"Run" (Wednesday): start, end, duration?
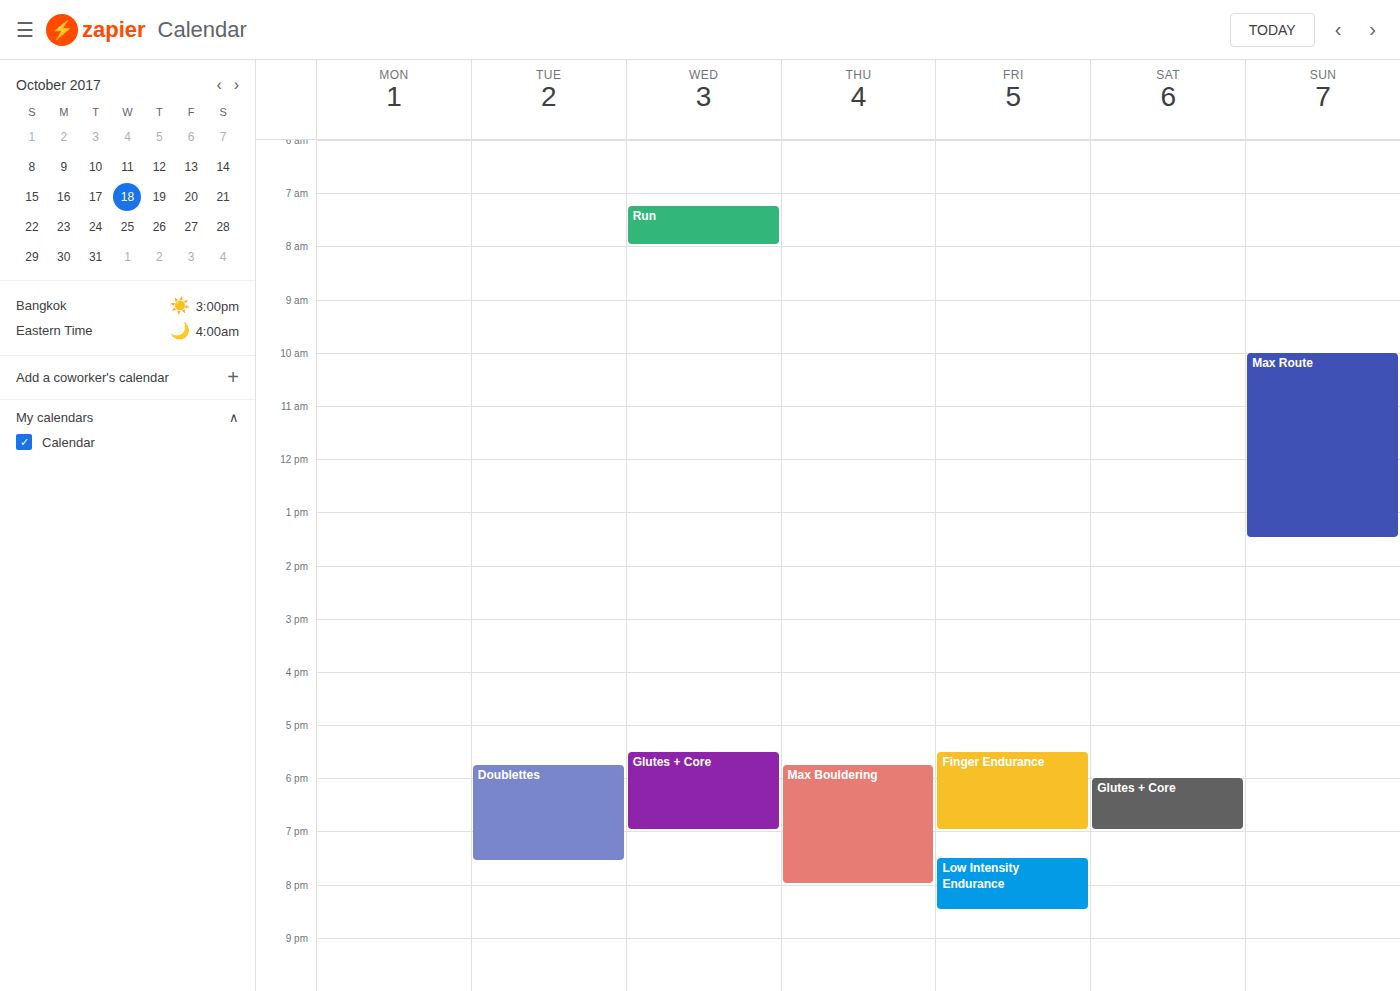
07:15 to 08:00, 45 minutes